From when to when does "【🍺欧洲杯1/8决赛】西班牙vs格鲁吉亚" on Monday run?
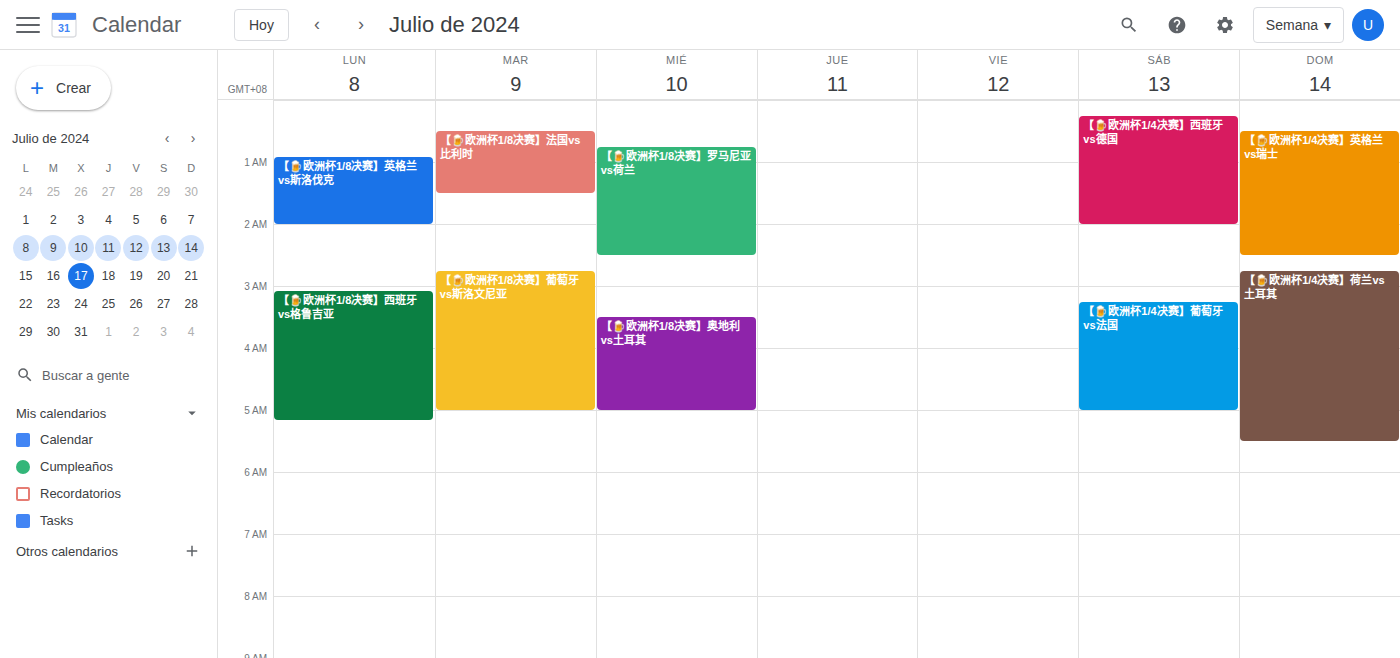
3:05 AM to 5:10 AM